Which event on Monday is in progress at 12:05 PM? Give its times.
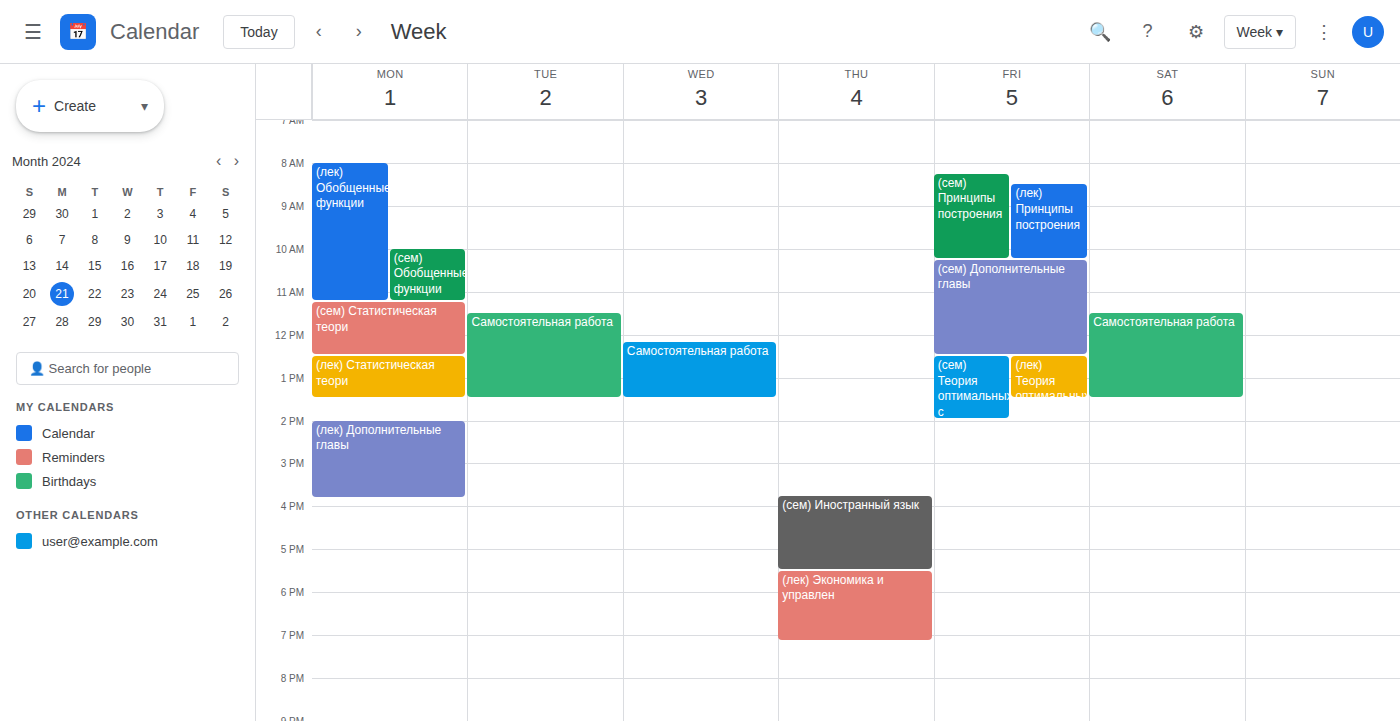
"(сем) Статистическая теори", 11:15 AM to 12:30 PM